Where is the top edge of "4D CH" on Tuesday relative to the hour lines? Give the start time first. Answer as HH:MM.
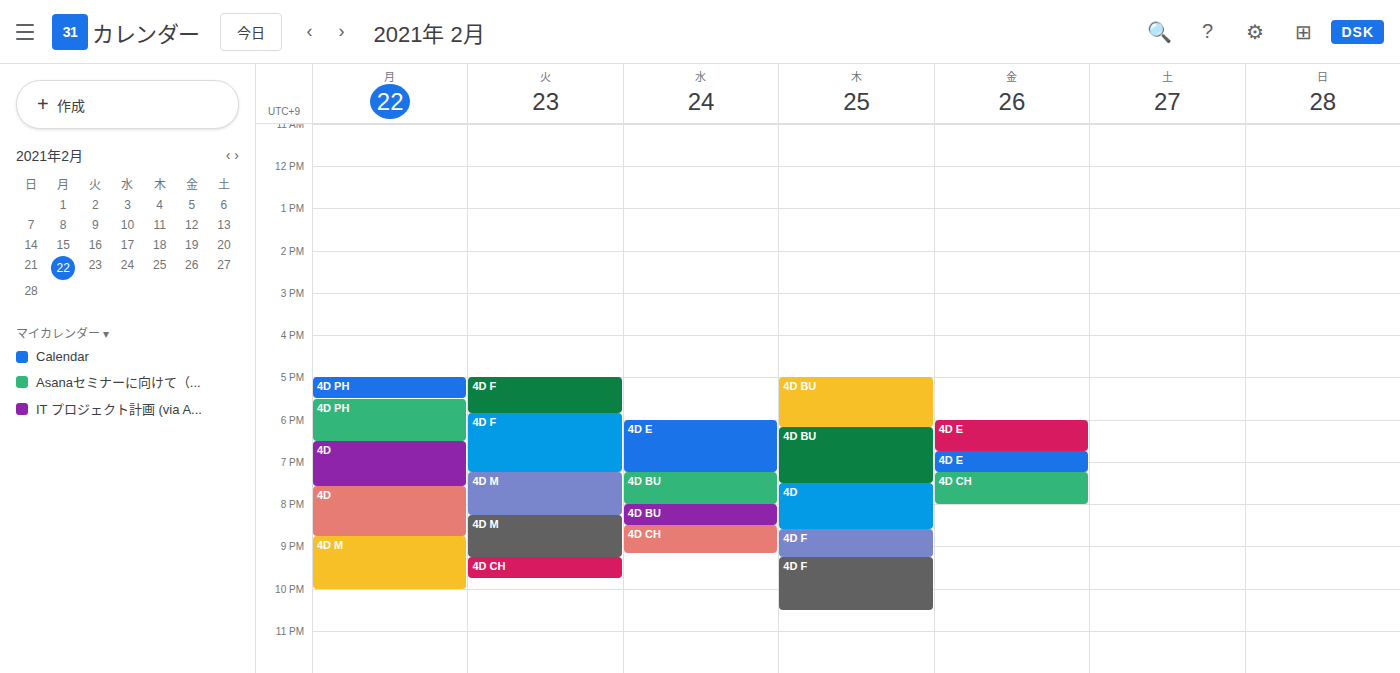
21:15 -- neither: a quarter of the way from the 21:00 line to the 22:00 line.